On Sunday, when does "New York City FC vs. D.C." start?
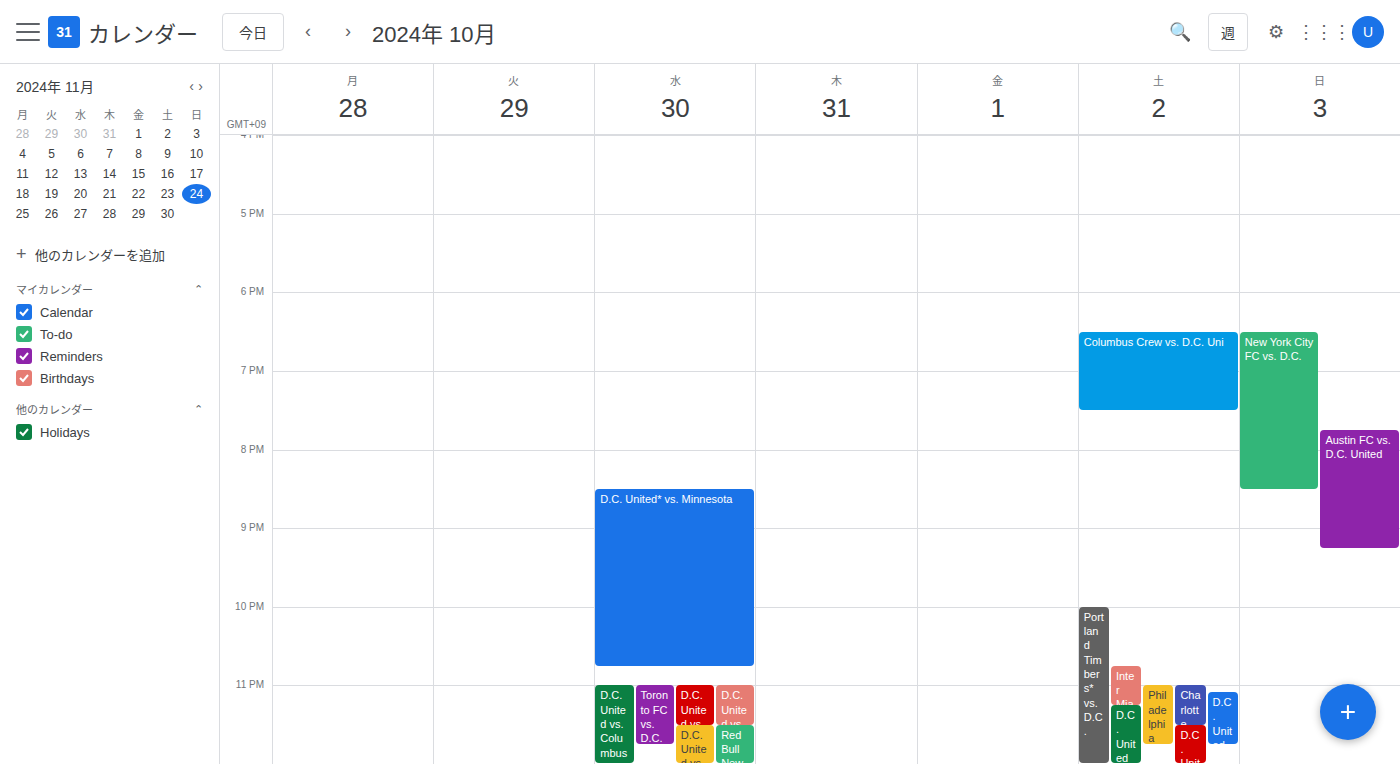
6:30 PM